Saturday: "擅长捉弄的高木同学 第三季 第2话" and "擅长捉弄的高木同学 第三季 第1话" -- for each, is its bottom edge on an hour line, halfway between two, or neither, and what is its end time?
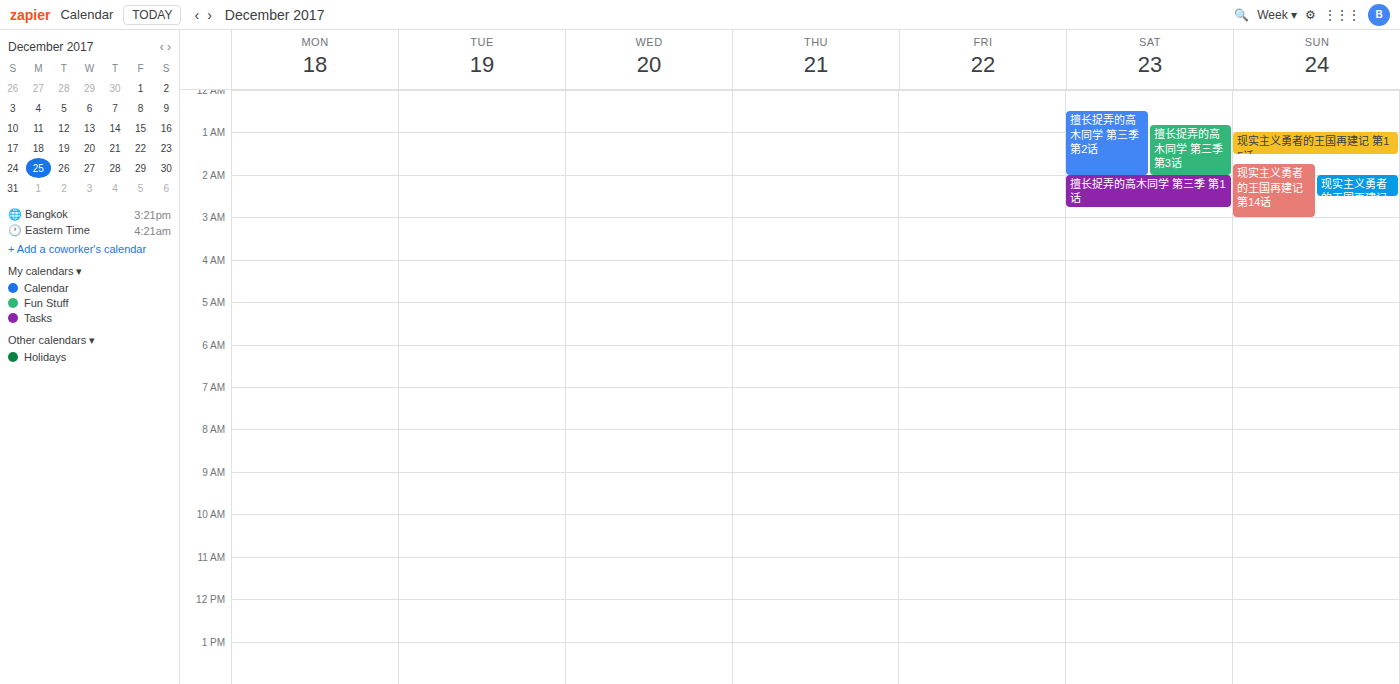
"擅长捉弄的高木同学 第三季 第2话": 2:00 AM, exactly on the 2 AM line. "擅长捉弄的高木同学 第三季 第1话": 2:45 AM, neither: three quarters of the way from the 2 AM line to the 3 AM line.